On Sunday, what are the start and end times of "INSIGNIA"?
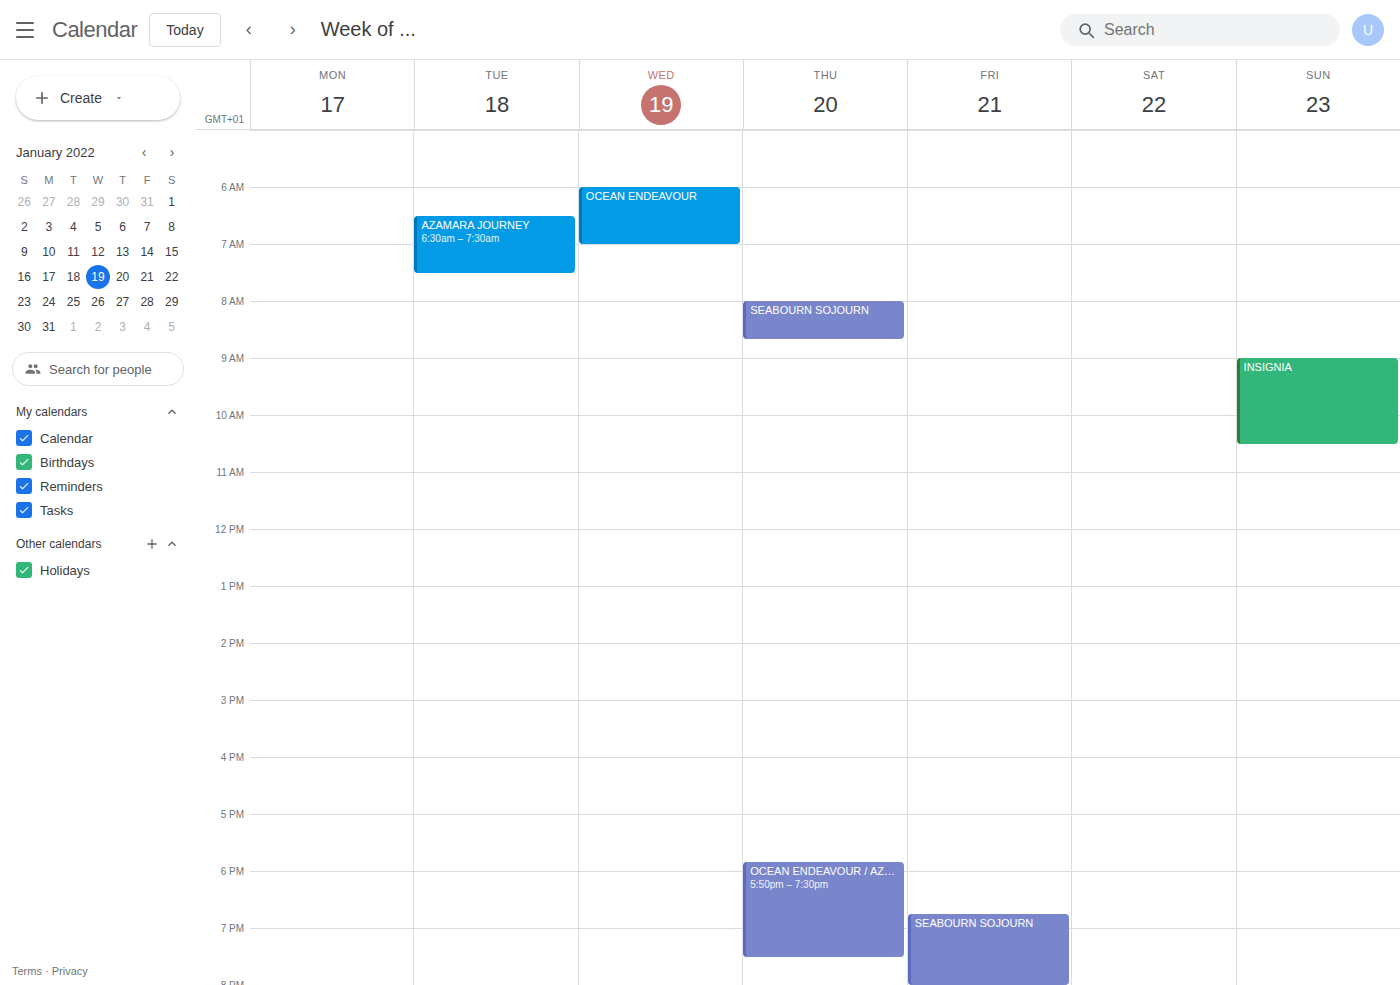
9:00 AM to 10:30 AM